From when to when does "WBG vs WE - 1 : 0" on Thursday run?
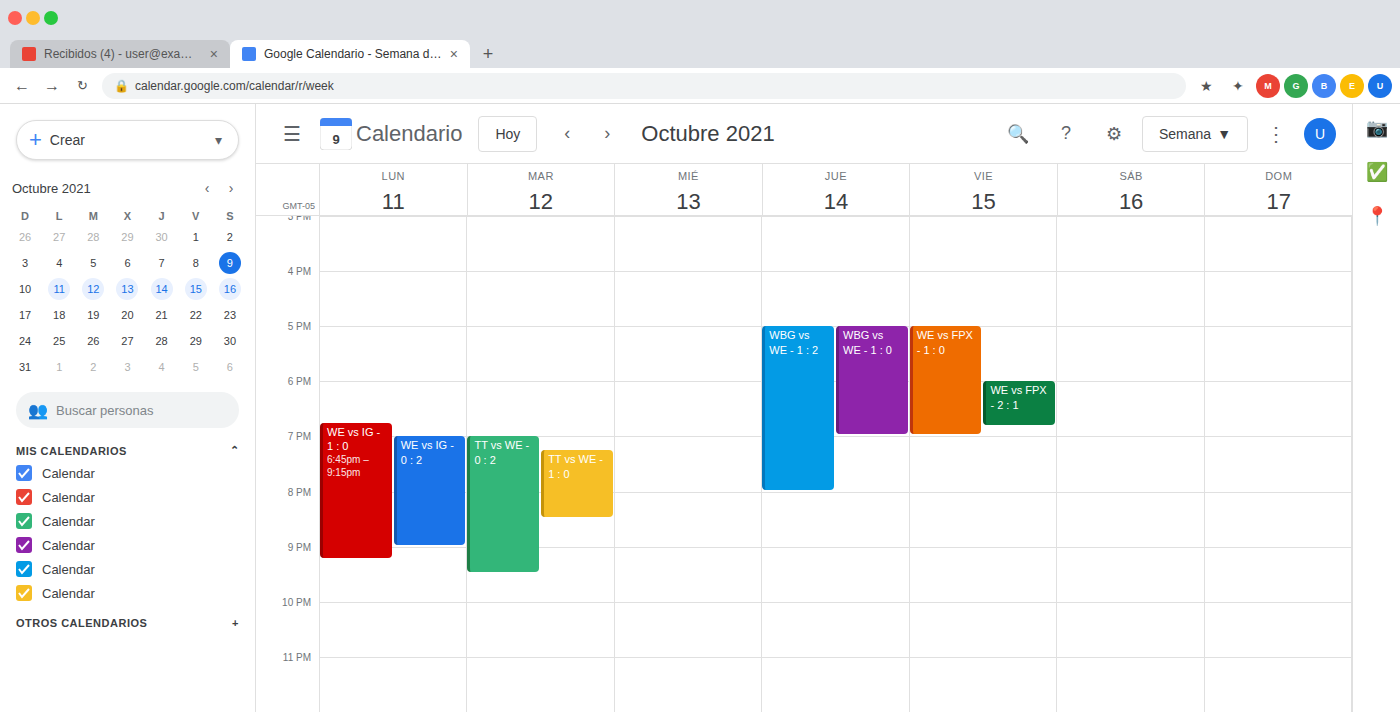
5:00 PM to 7:00 PM